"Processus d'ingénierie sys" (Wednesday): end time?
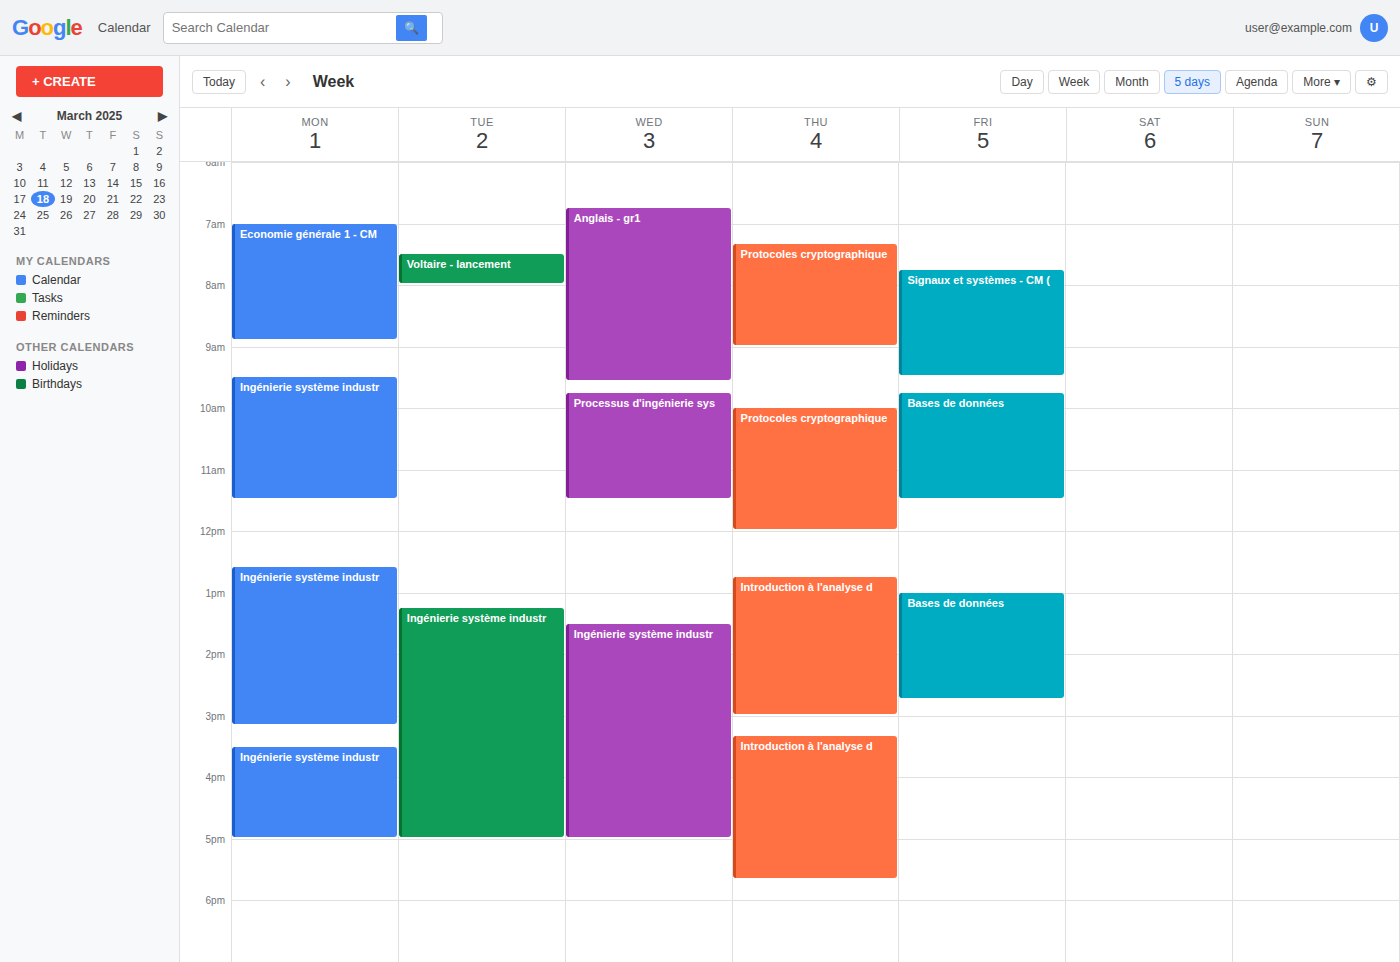
11:30 AM